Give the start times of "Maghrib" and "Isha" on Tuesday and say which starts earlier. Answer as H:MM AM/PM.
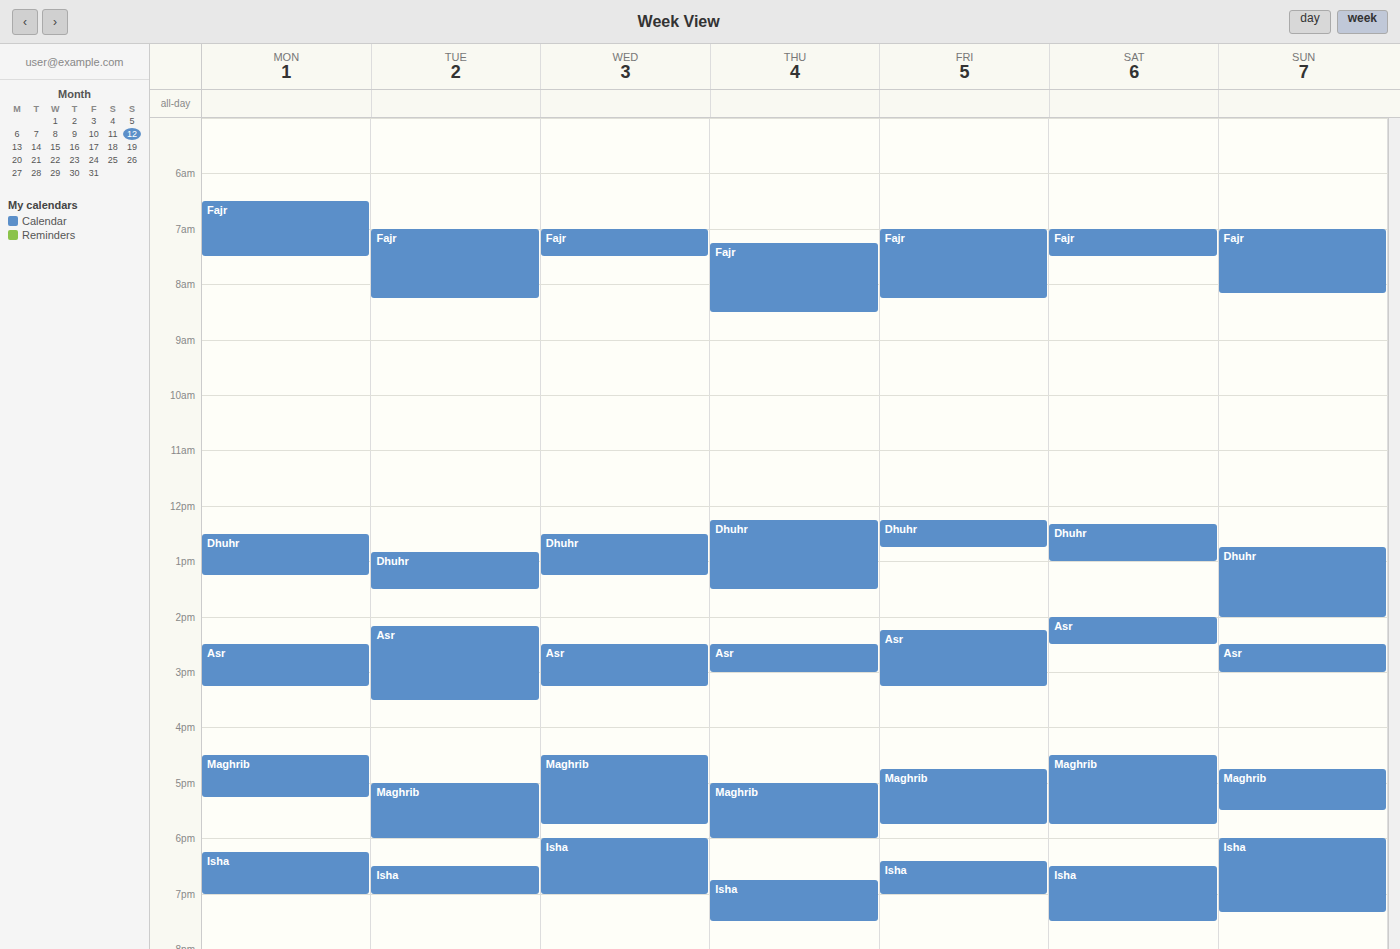
"Maghrib" 5:00 PM; "Isha" 6:30 PM.